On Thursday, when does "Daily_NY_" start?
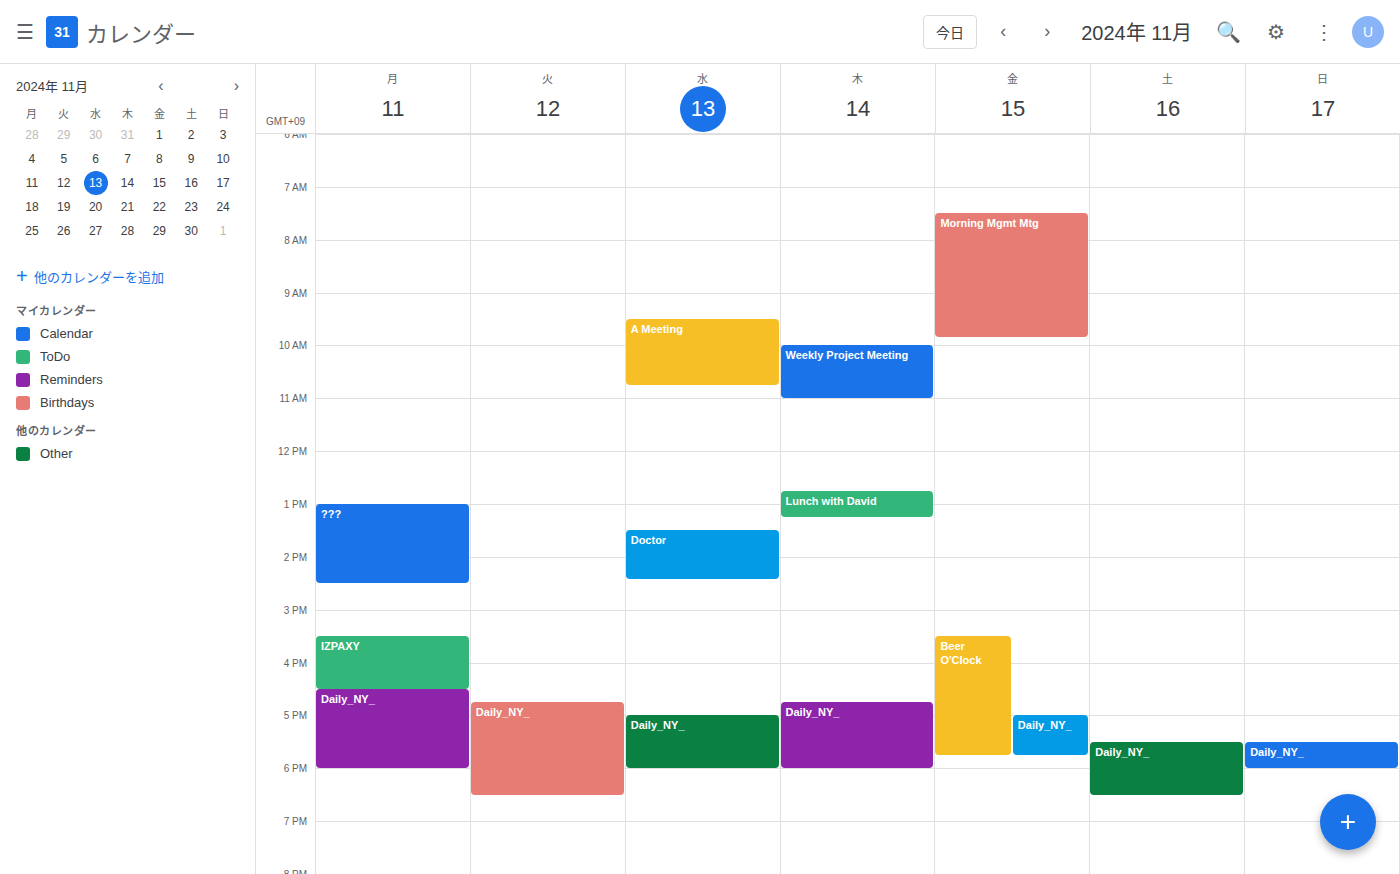
4:45 PM